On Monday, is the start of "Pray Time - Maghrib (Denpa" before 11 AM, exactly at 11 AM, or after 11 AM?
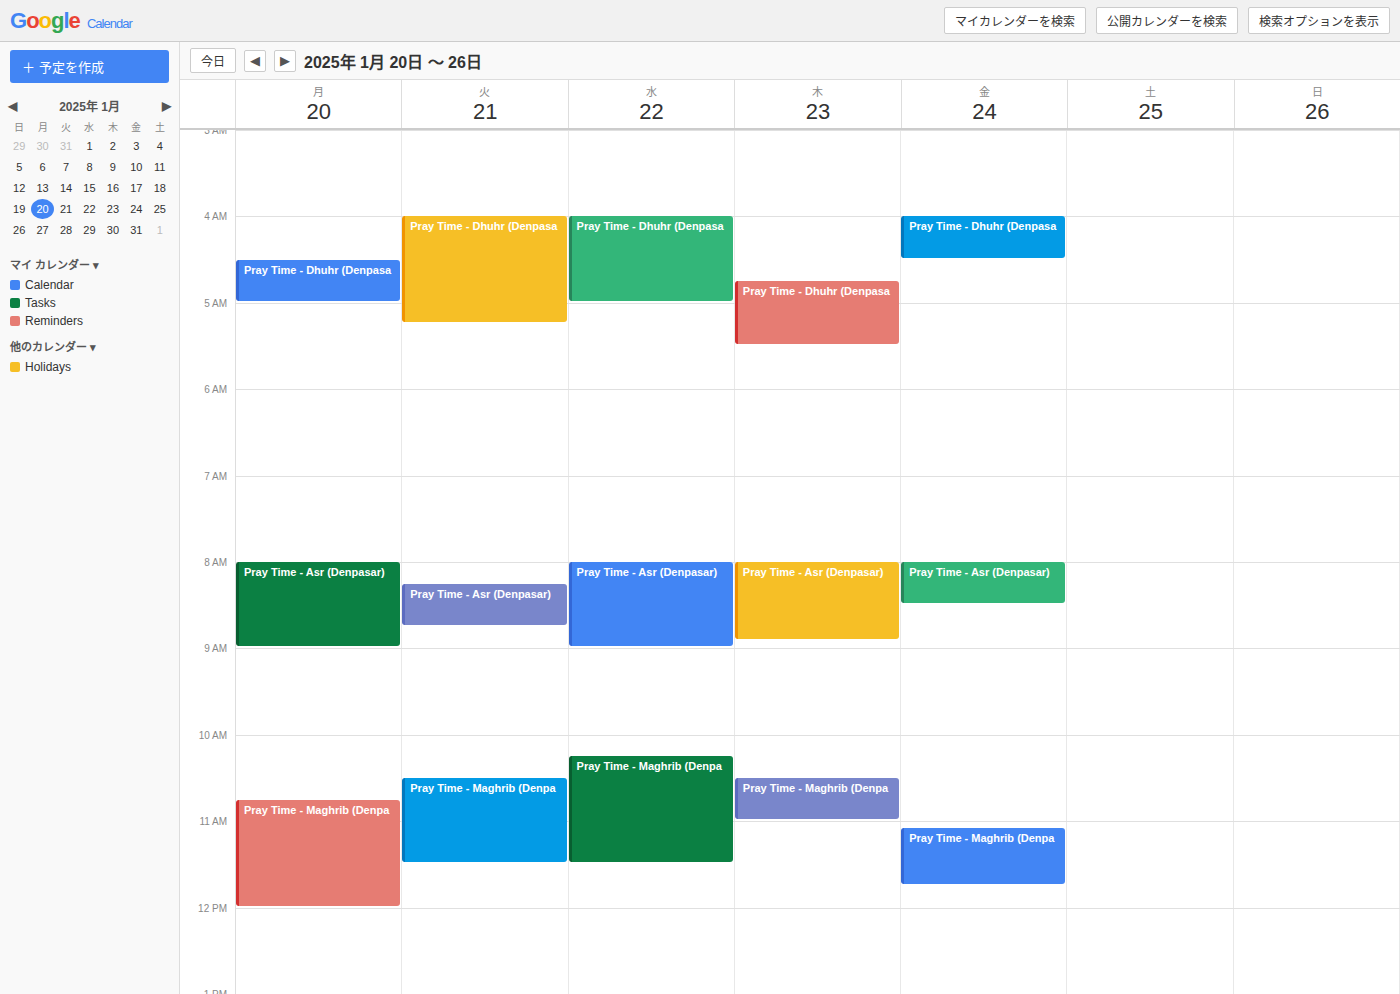
10:45 AM -- before 11 AM, 15 minutes above the 11 AM line.